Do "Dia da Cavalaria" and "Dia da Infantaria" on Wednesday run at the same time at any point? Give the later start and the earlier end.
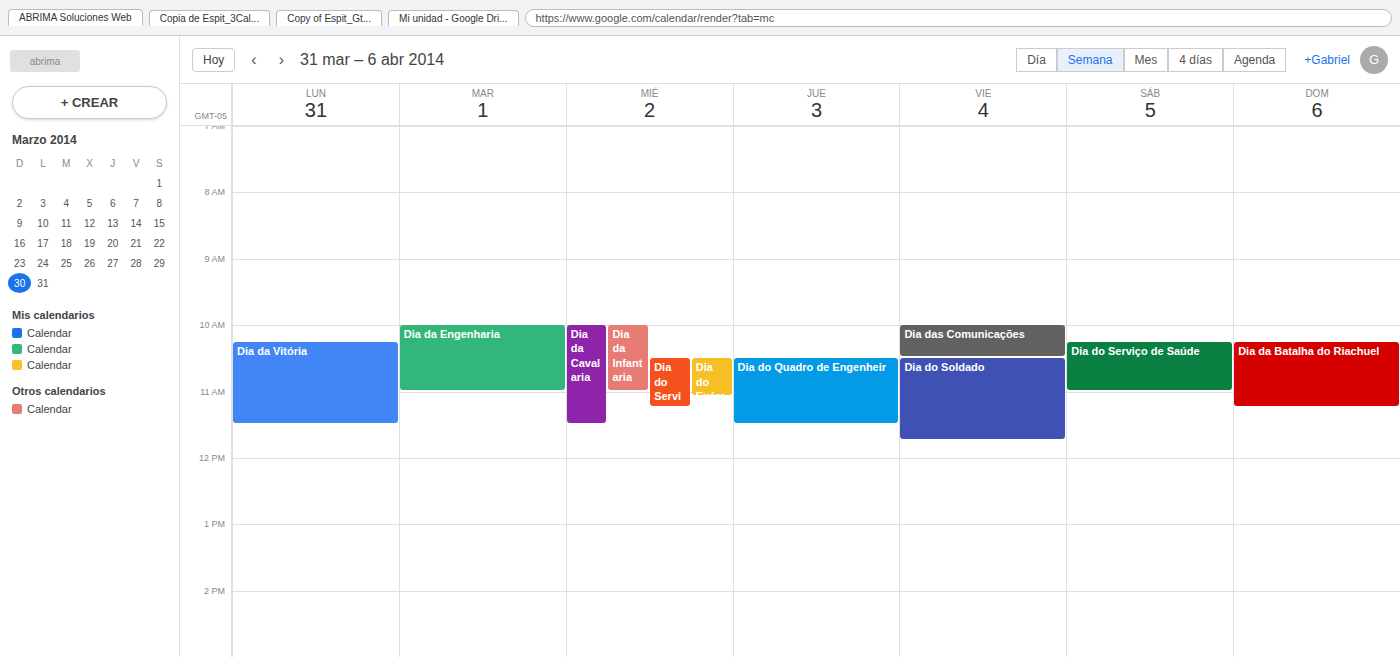
"Dia da Cavalaria" starts at 10:00, before "Dia da Infantaria" ends at 11:00 -- they overlap.